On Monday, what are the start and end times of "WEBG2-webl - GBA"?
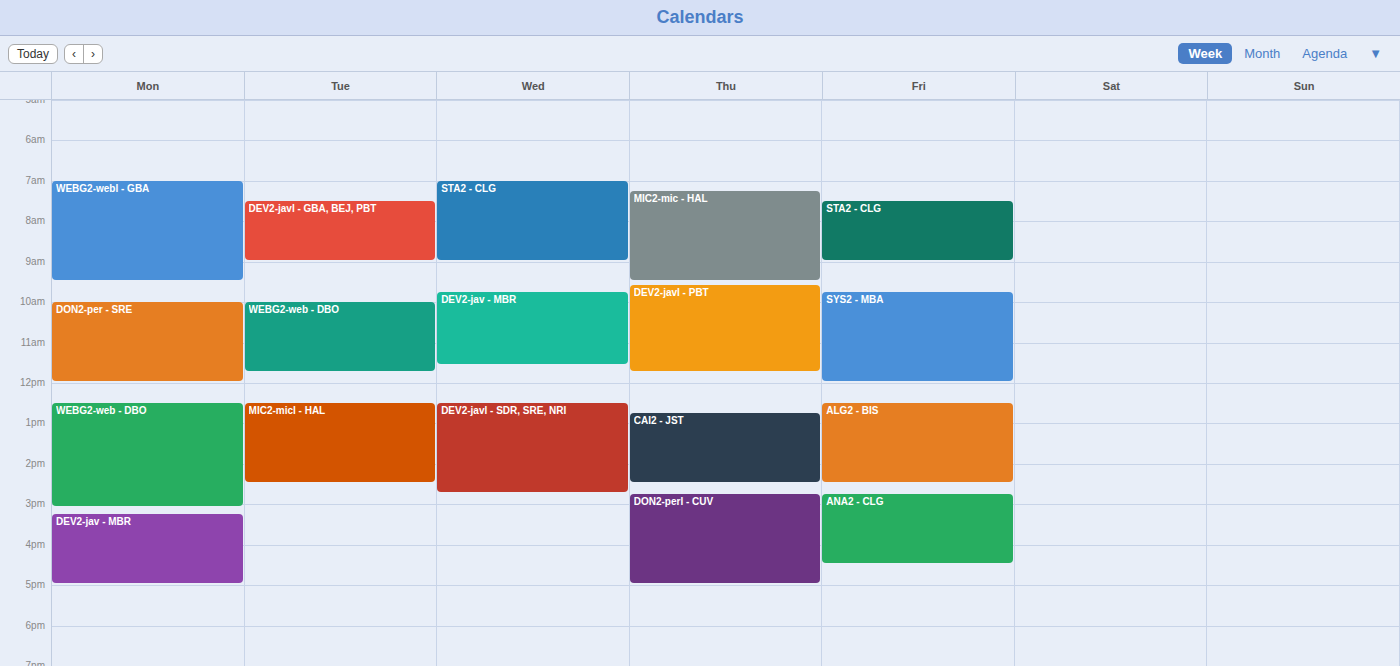
7:00 AM to 9:30 AM